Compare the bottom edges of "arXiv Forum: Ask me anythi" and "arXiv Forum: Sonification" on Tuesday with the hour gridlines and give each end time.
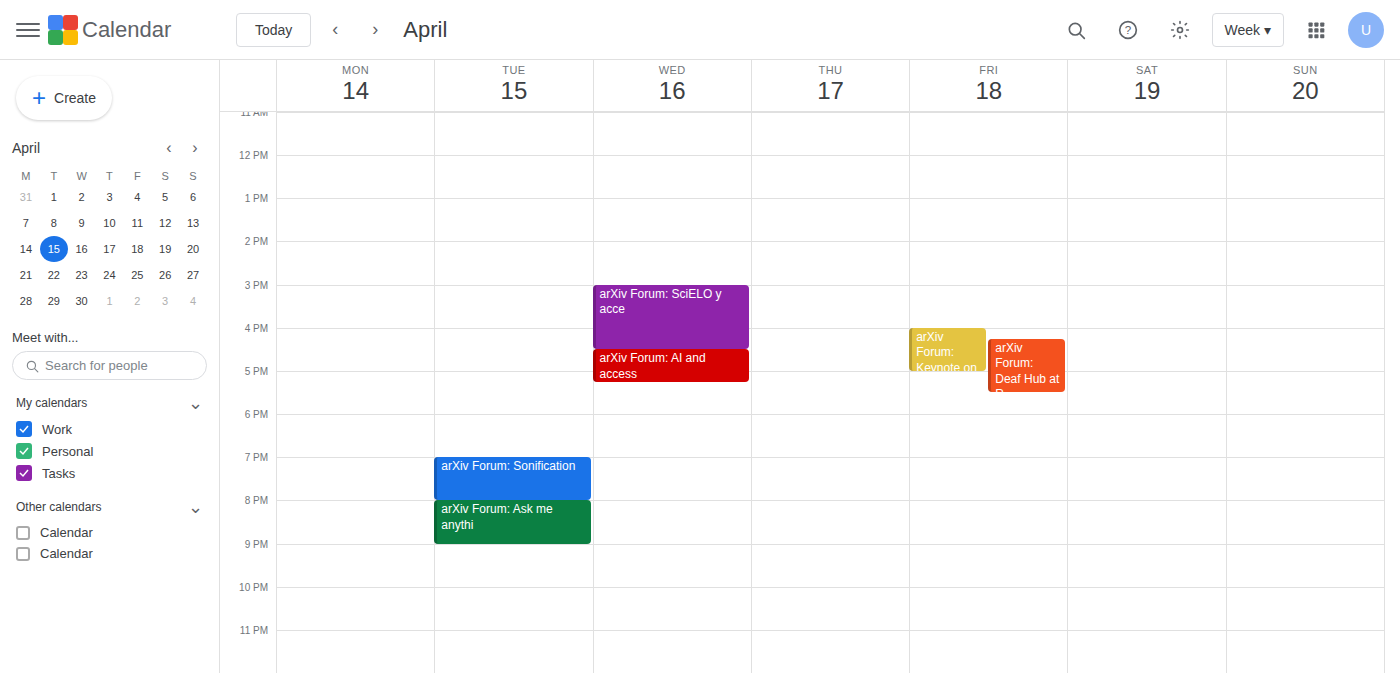
"arXiv Forum: Ask me anythi": 9:00 PM, exactly on the 9 PM line. "arXiv Forum: Sonification": 8:00 PM, exactly on the 8 PM line.